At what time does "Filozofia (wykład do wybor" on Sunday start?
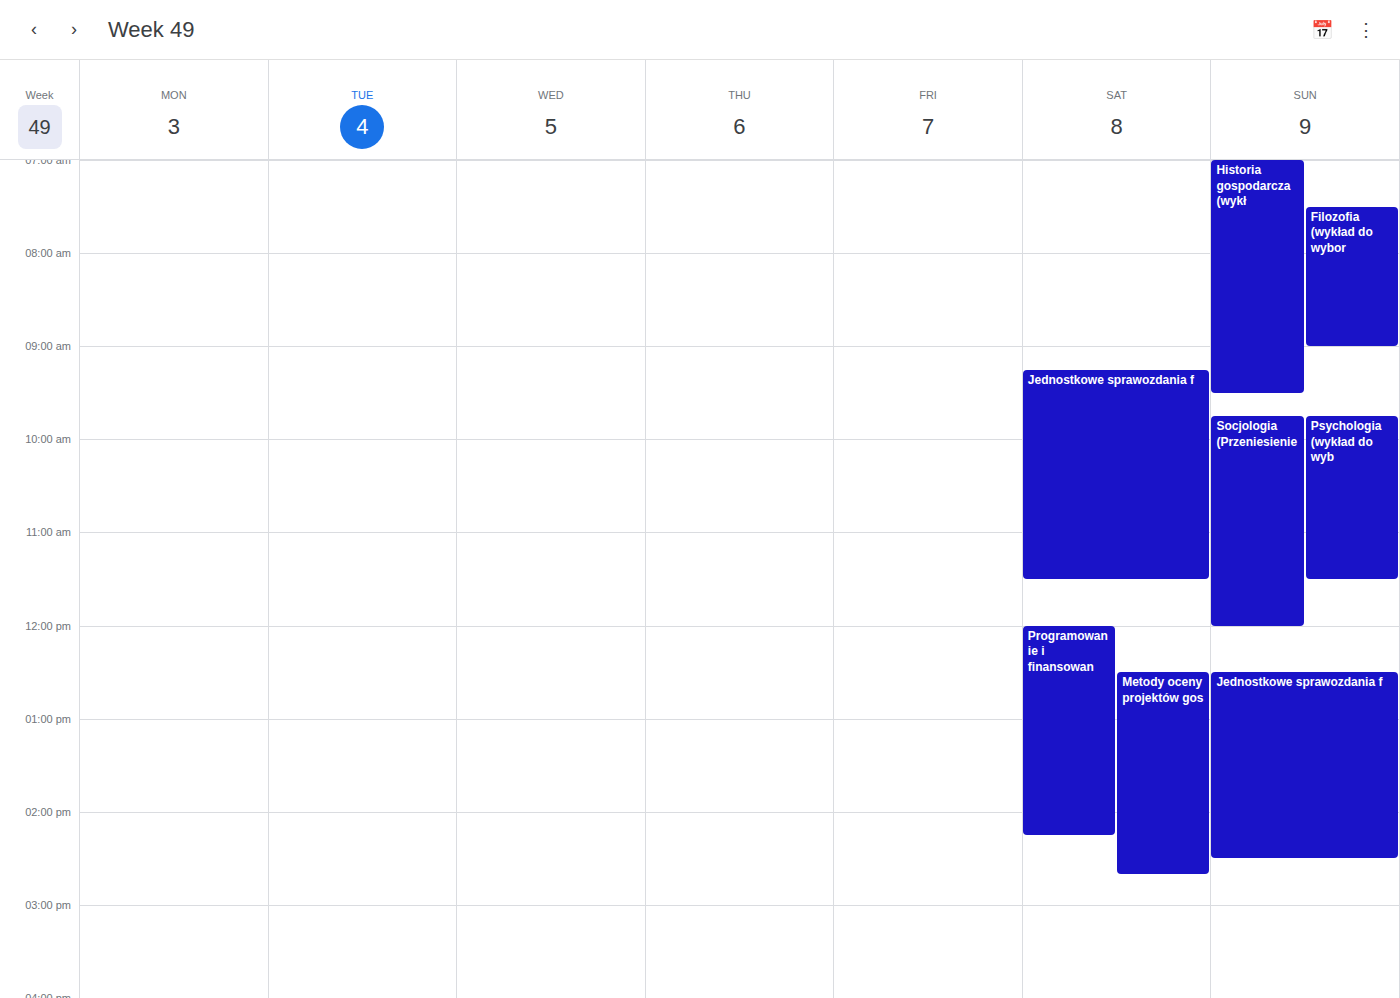
7:30 AM